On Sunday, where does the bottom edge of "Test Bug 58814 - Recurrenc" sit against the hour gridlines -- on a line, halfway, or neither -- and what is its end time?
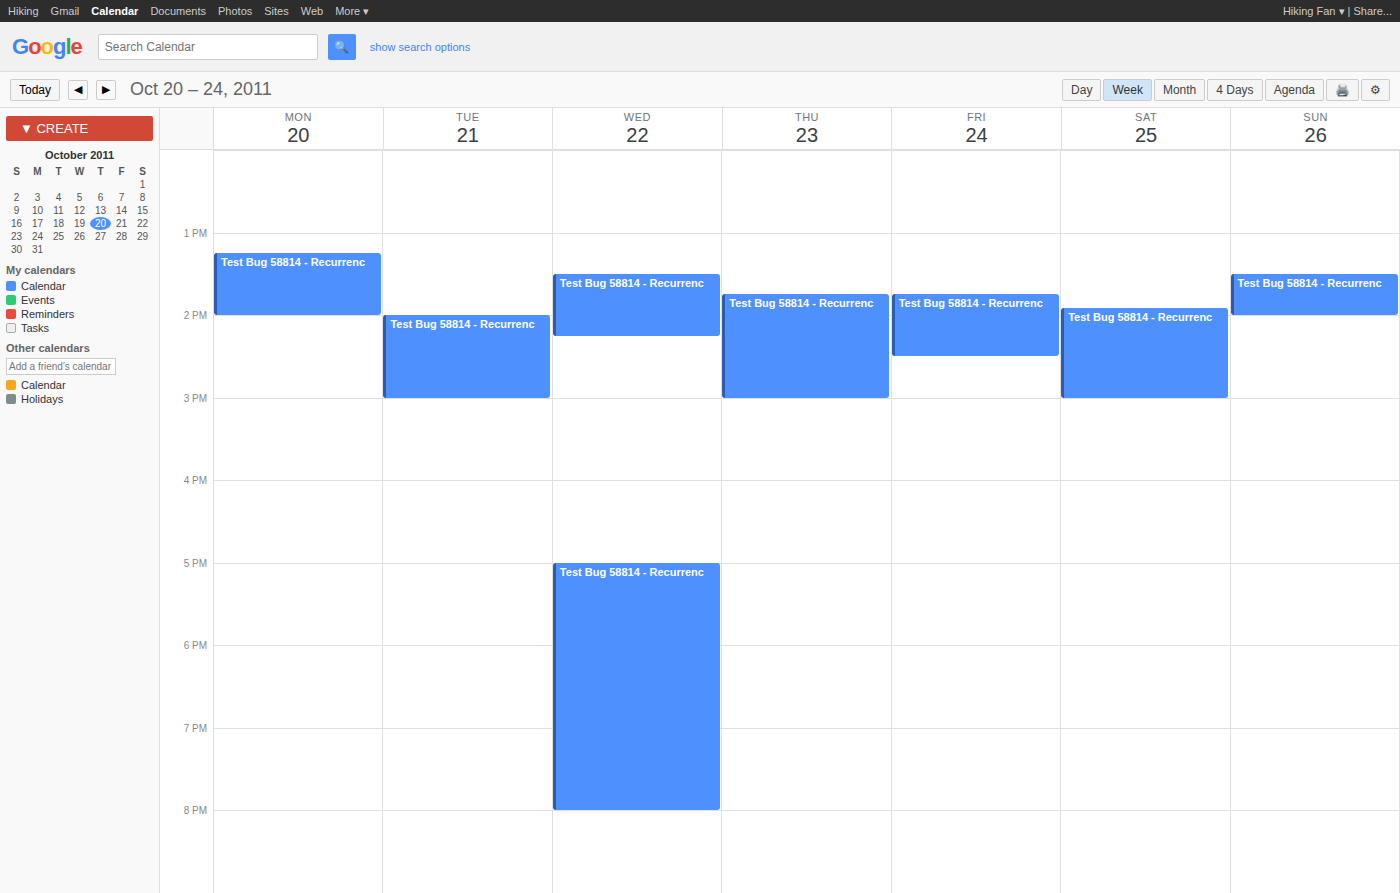
14:00 -- exactly on the 14:00 line.